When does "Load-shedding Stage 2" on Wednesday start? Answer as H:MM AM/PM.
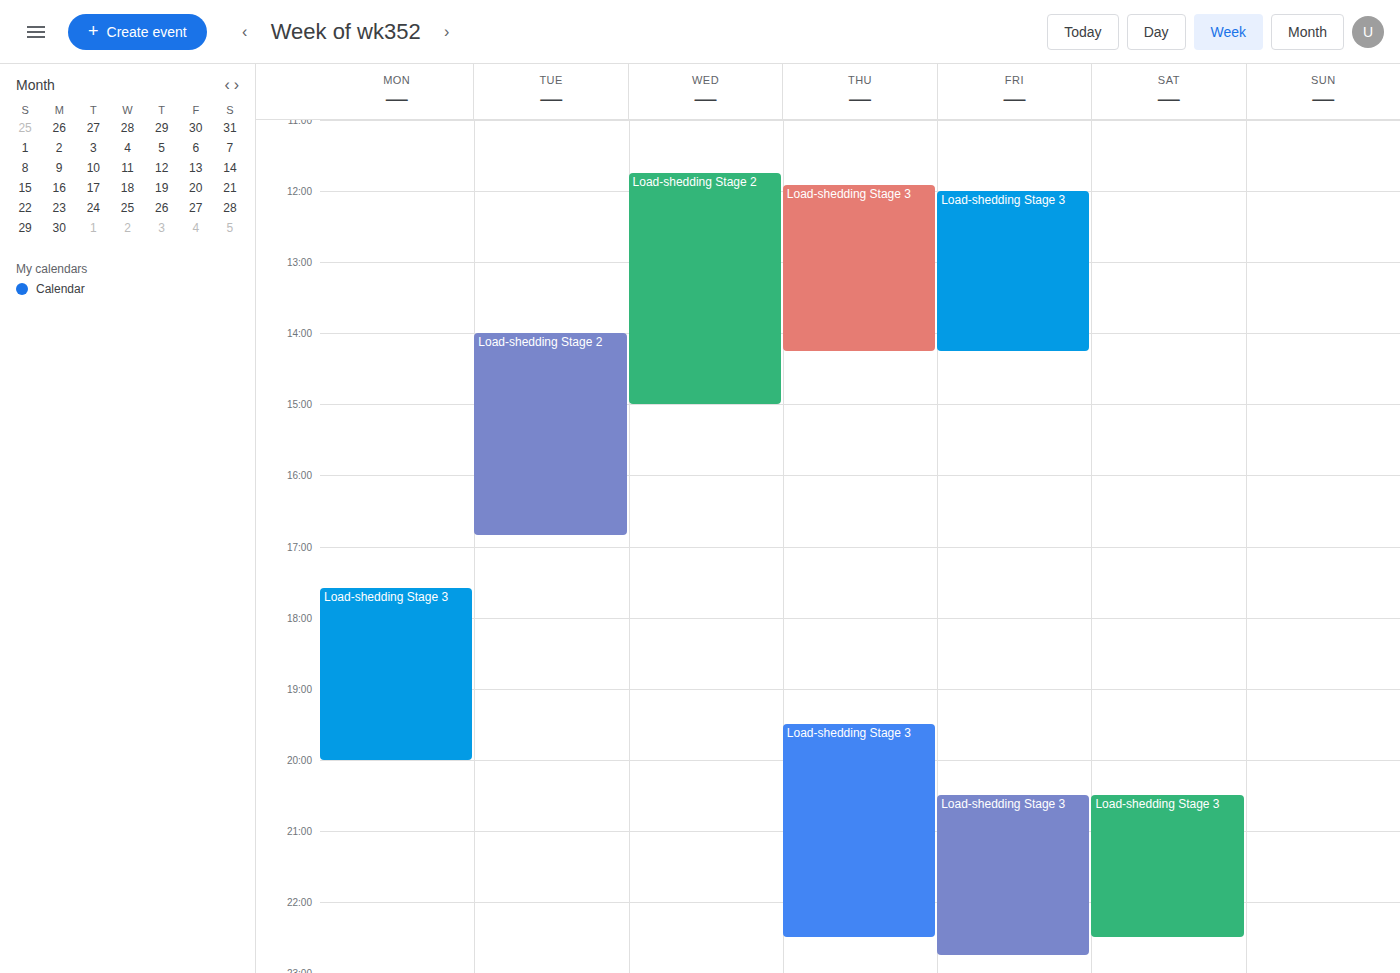
11:45 AM